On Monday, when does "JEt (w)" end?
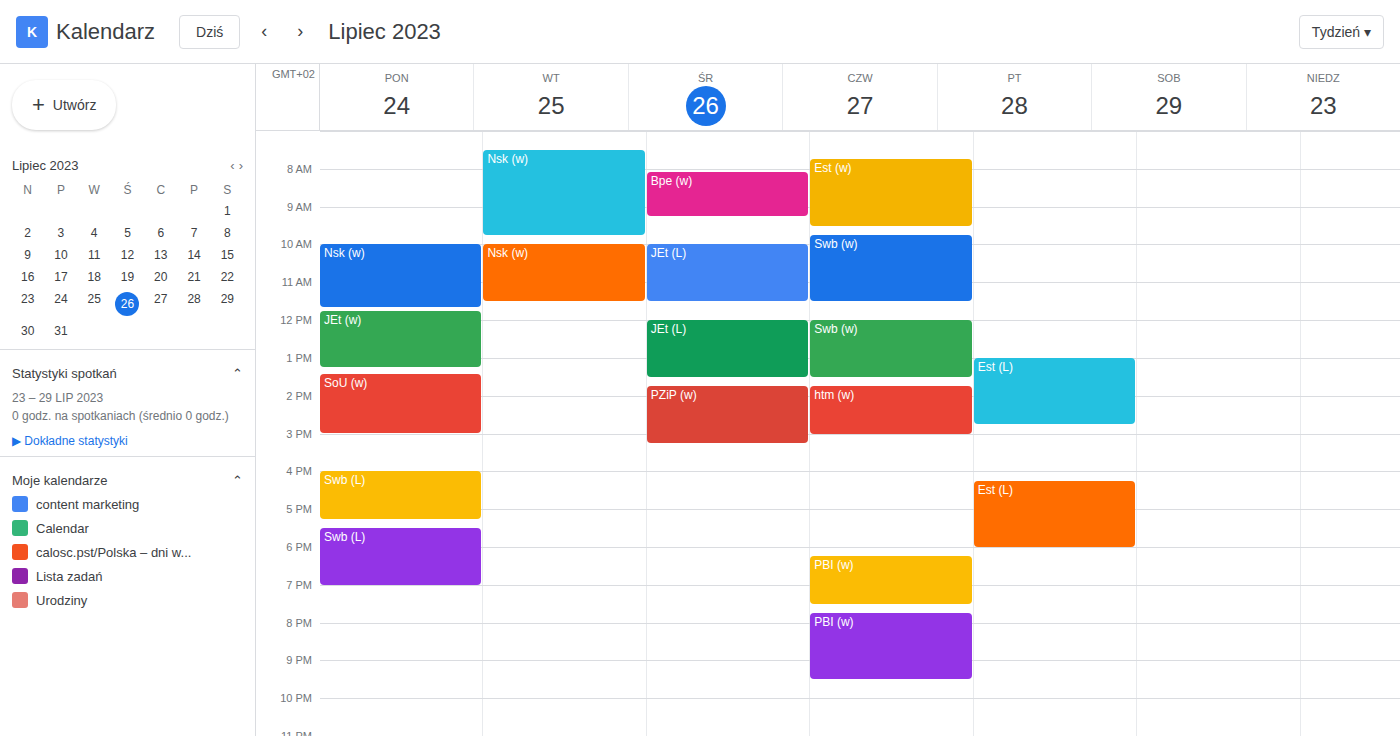
1:15 PM